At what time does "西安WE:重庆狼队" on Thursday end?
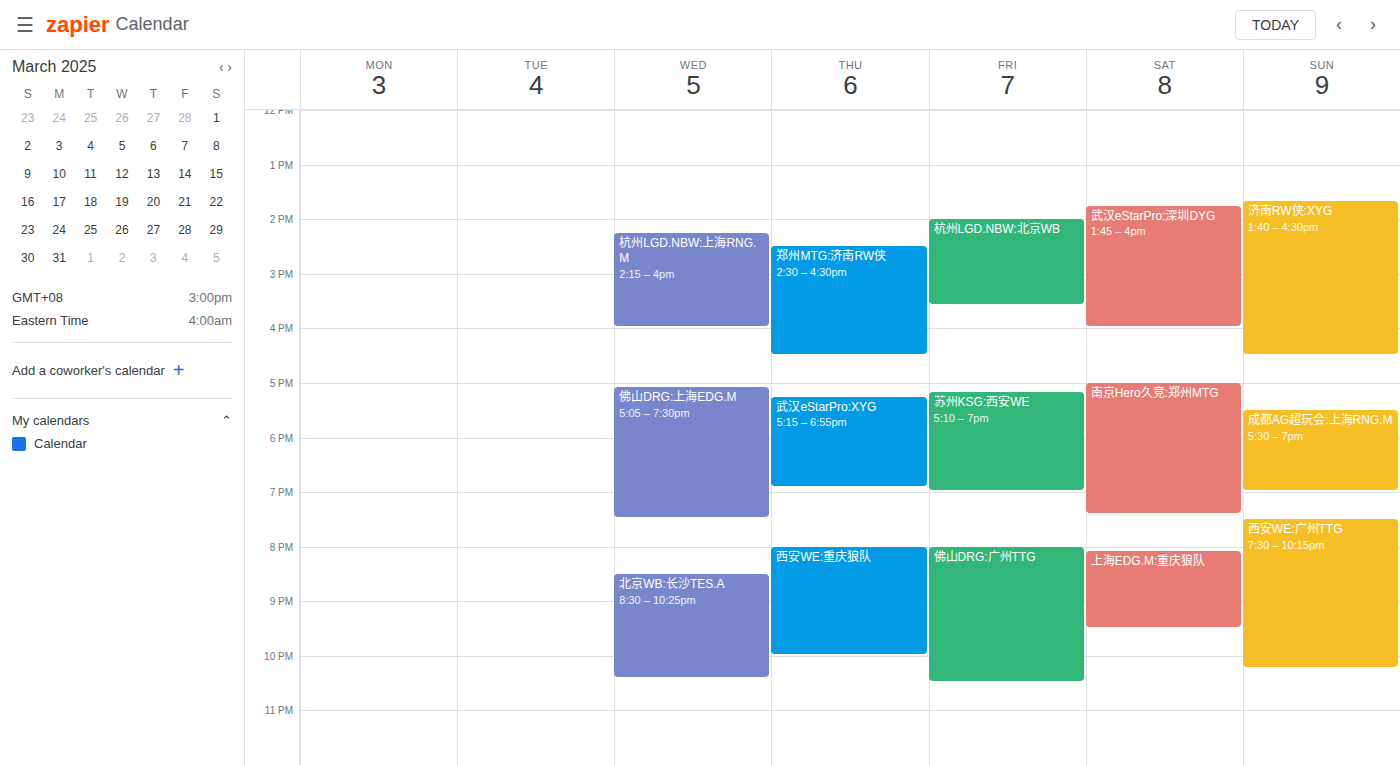
10:00 PM